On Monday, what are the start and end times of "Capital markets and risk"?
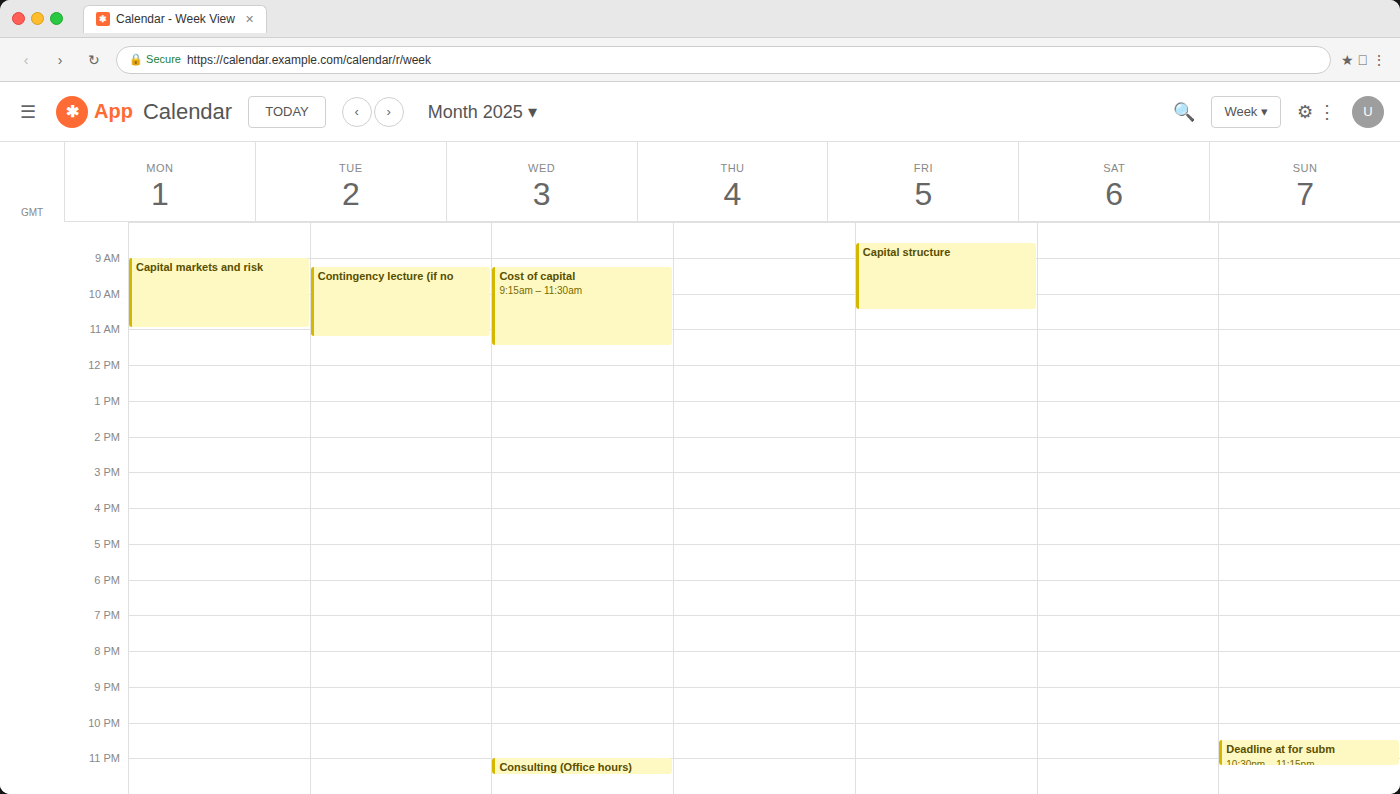
9:00 AM to 11:00 AM